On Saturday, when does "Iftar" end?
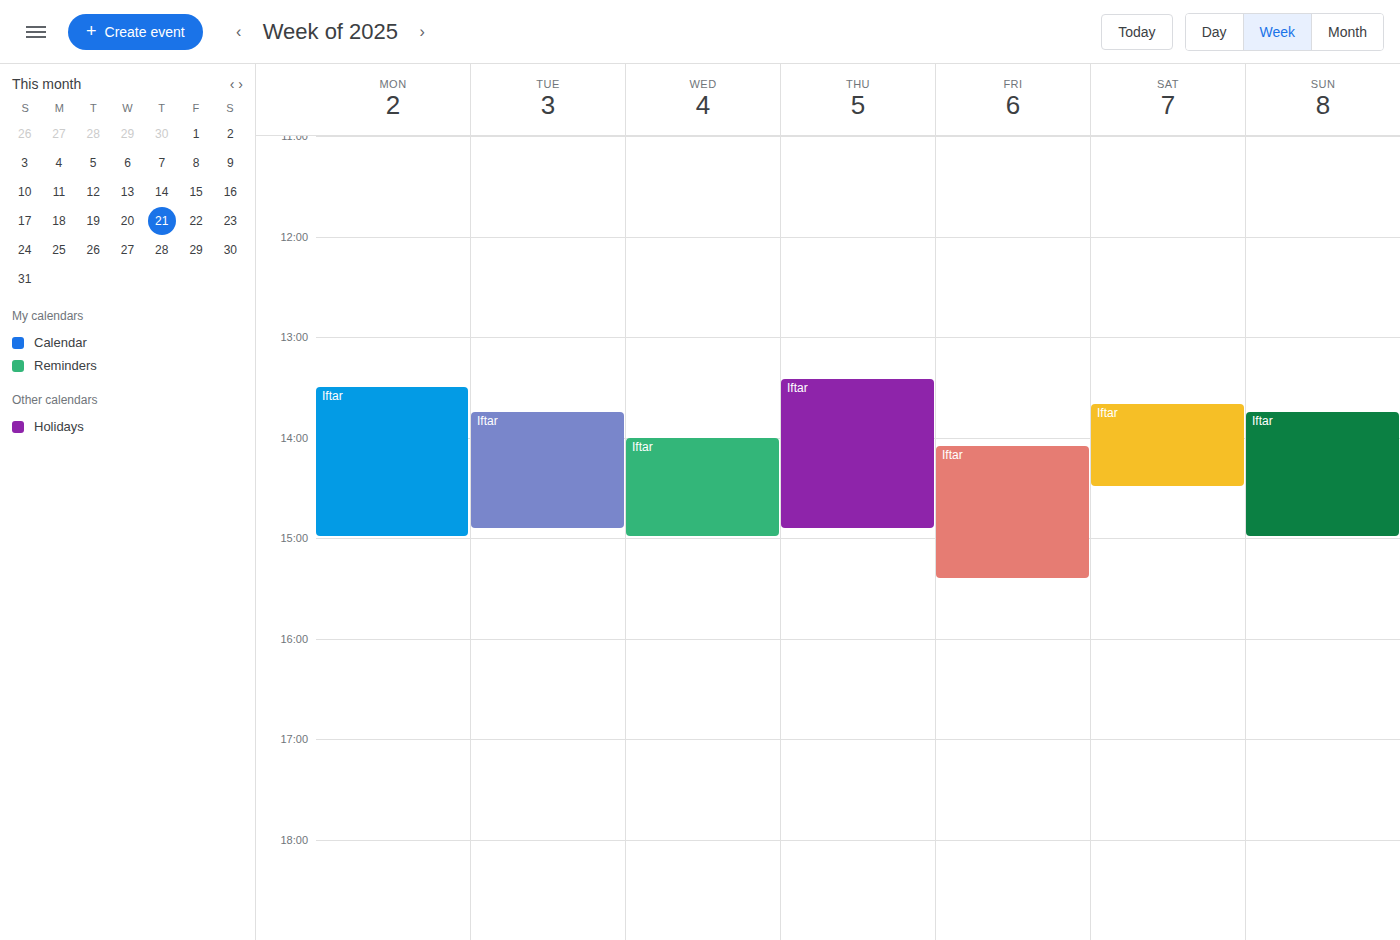
14:30